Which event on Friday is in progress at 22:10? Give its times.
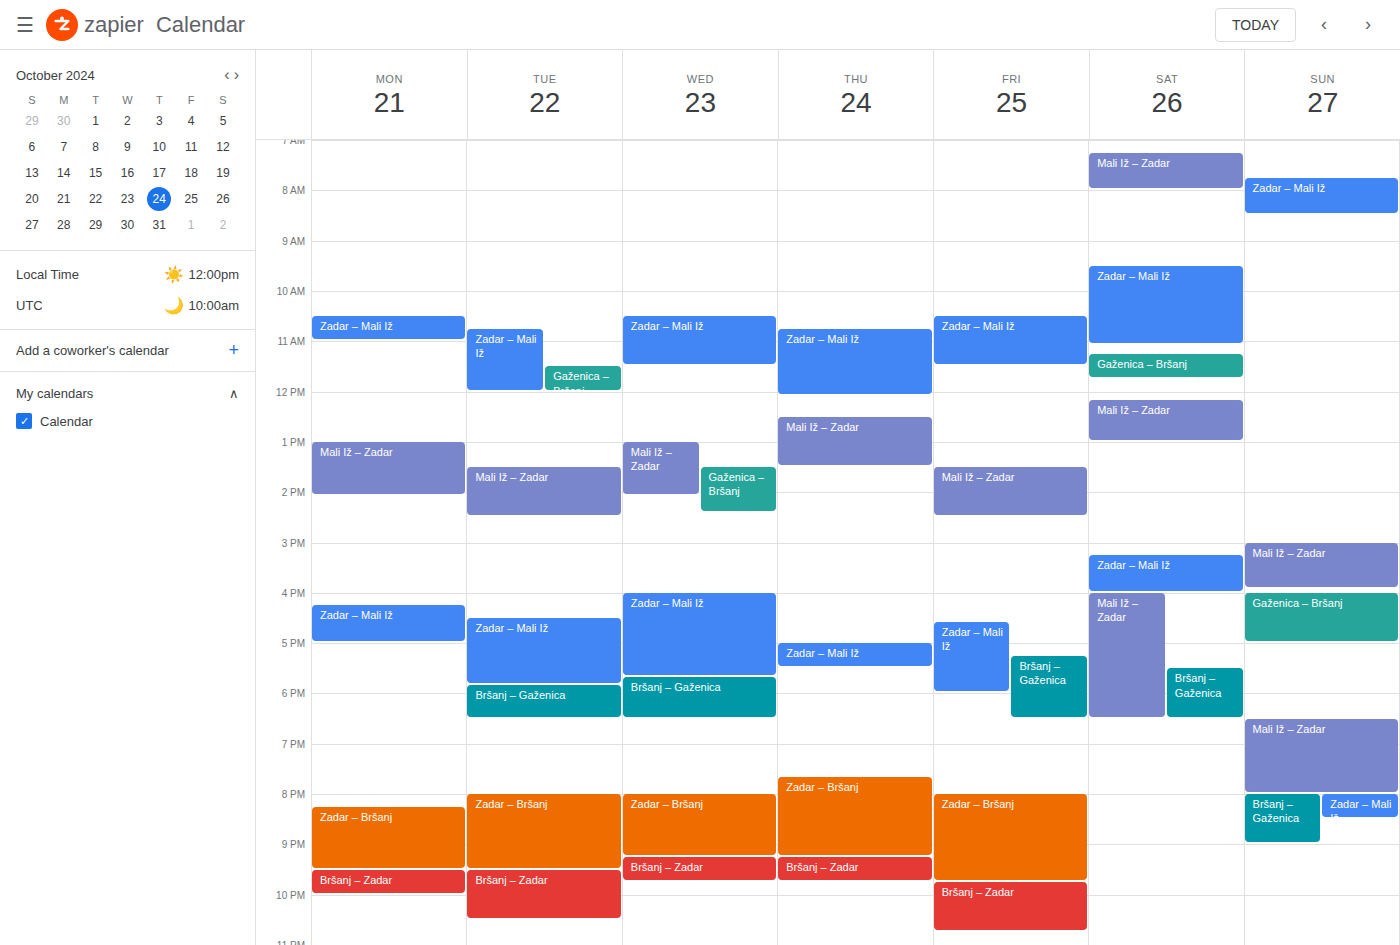
"Bršanj – Zadar", 21:45 to 22:45